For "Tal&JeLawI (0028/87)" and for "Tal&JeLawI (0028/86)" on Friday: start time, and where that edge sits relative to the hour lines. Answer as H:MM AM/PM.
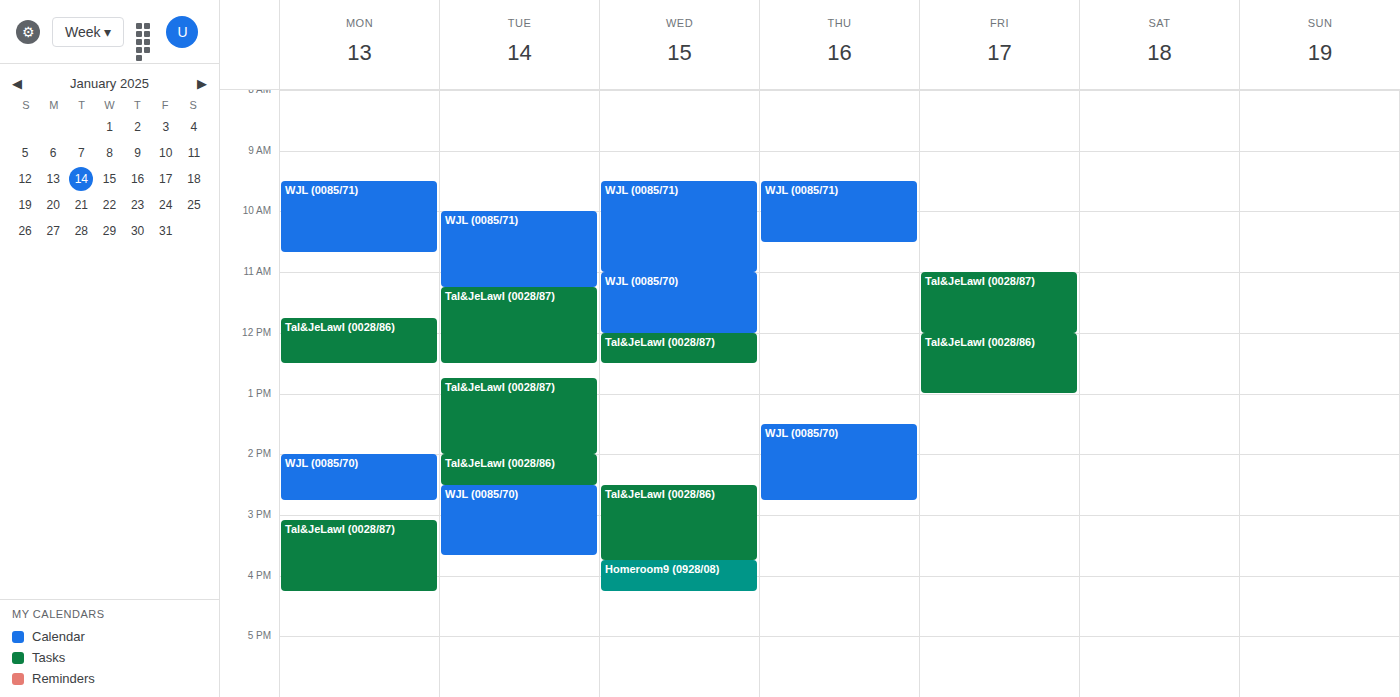
"Tal&JeLawI (0028/87)": 11:00 AM, exactly on the 11 AM line. "Tal&JeLawI (0028/86)": 12:00 PM, exactly on the 12 PM line.